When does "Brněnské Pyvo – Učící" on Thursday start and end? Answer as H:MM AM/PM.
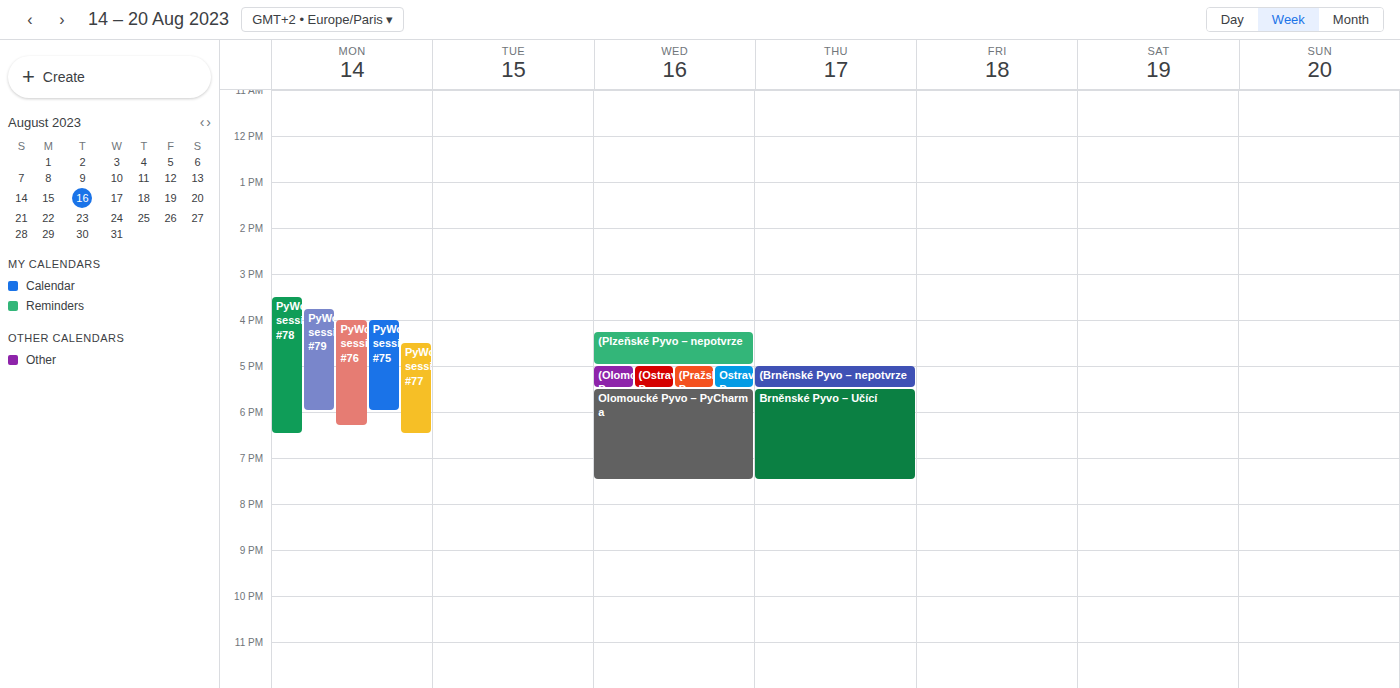
5:30 PM to 7:30 PM